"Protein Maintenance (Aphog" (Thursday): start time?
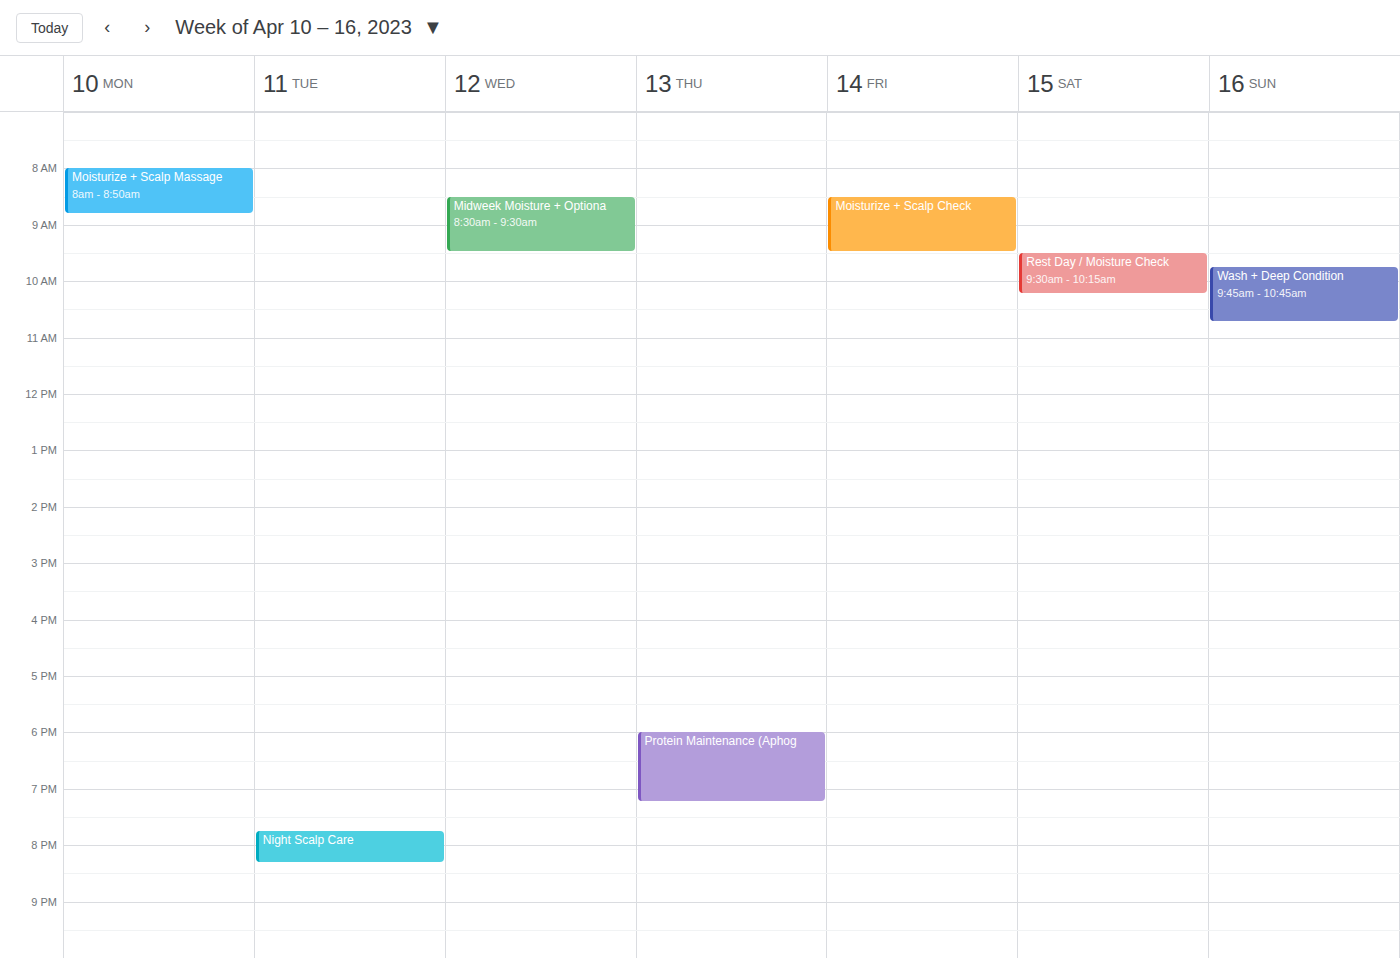
6:00 PM